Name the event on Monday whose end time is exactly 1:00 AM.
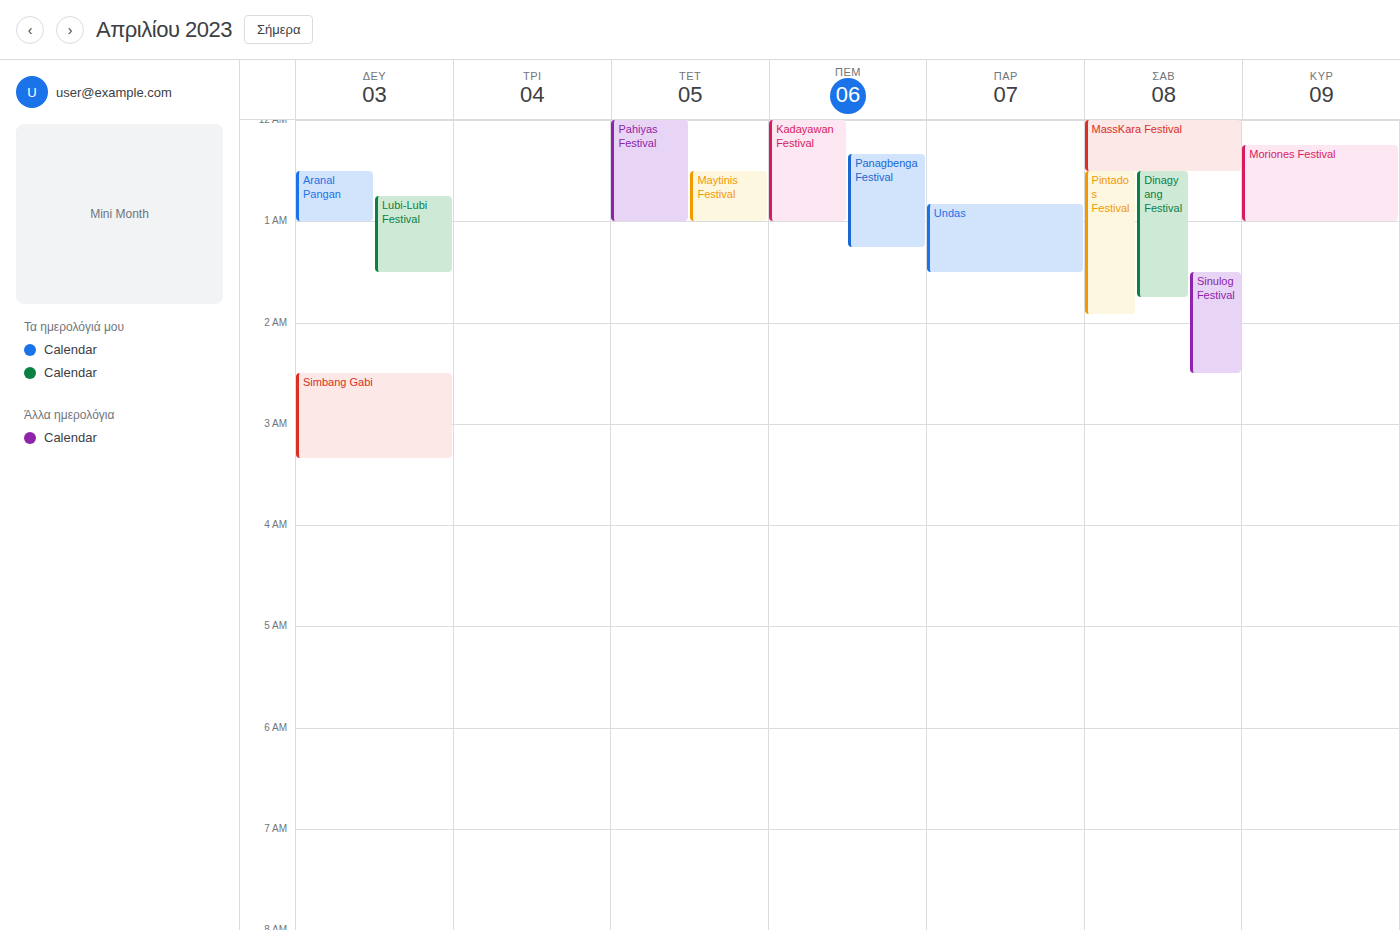
"Aranal Pangan"